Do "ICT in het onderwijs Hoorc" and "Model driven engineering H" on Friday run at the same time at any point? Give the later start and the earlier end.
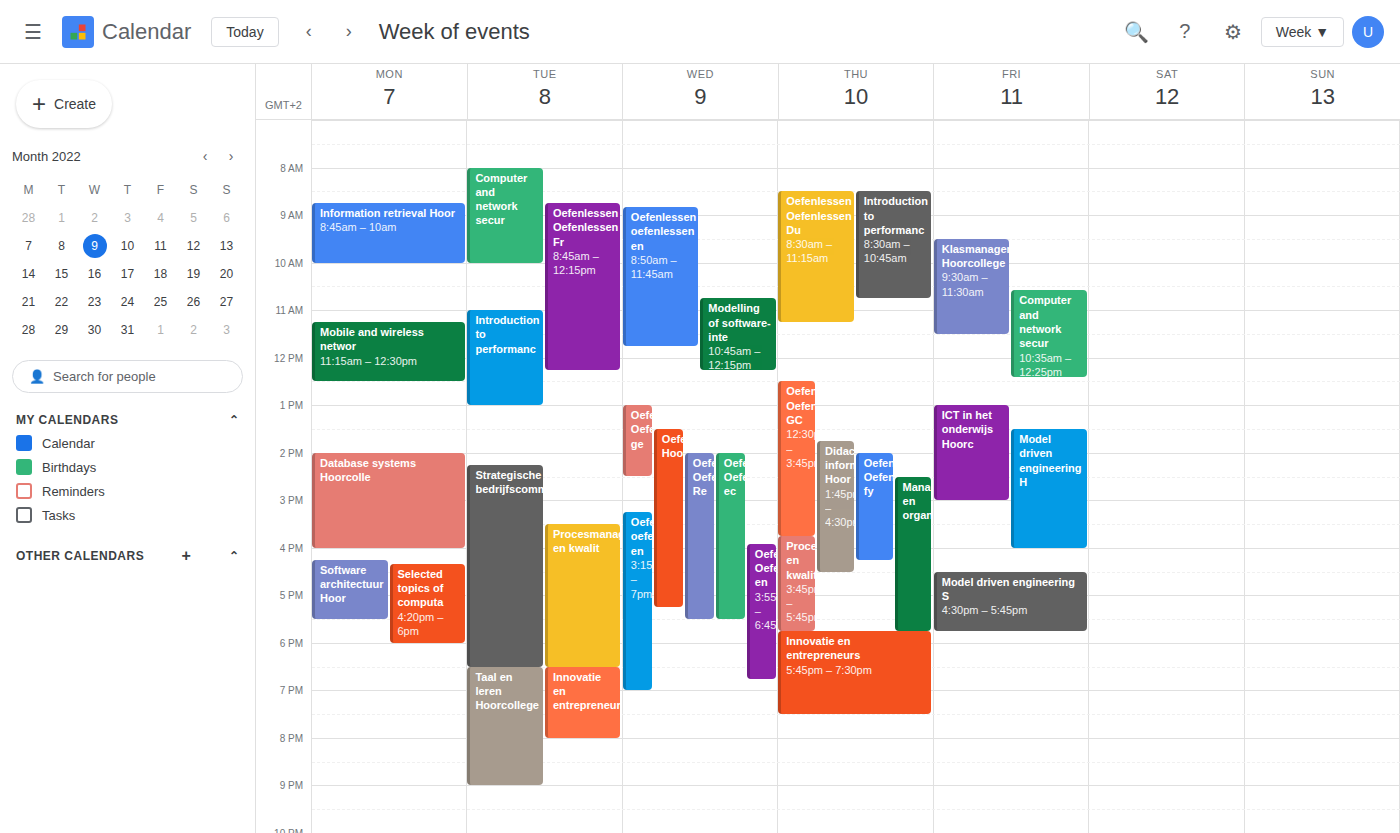
"Model driven engineering H" starts at 1:30 PM, before "ICT in het onderwijs Hoorc" ends at 3:00 PM -- they overlap.